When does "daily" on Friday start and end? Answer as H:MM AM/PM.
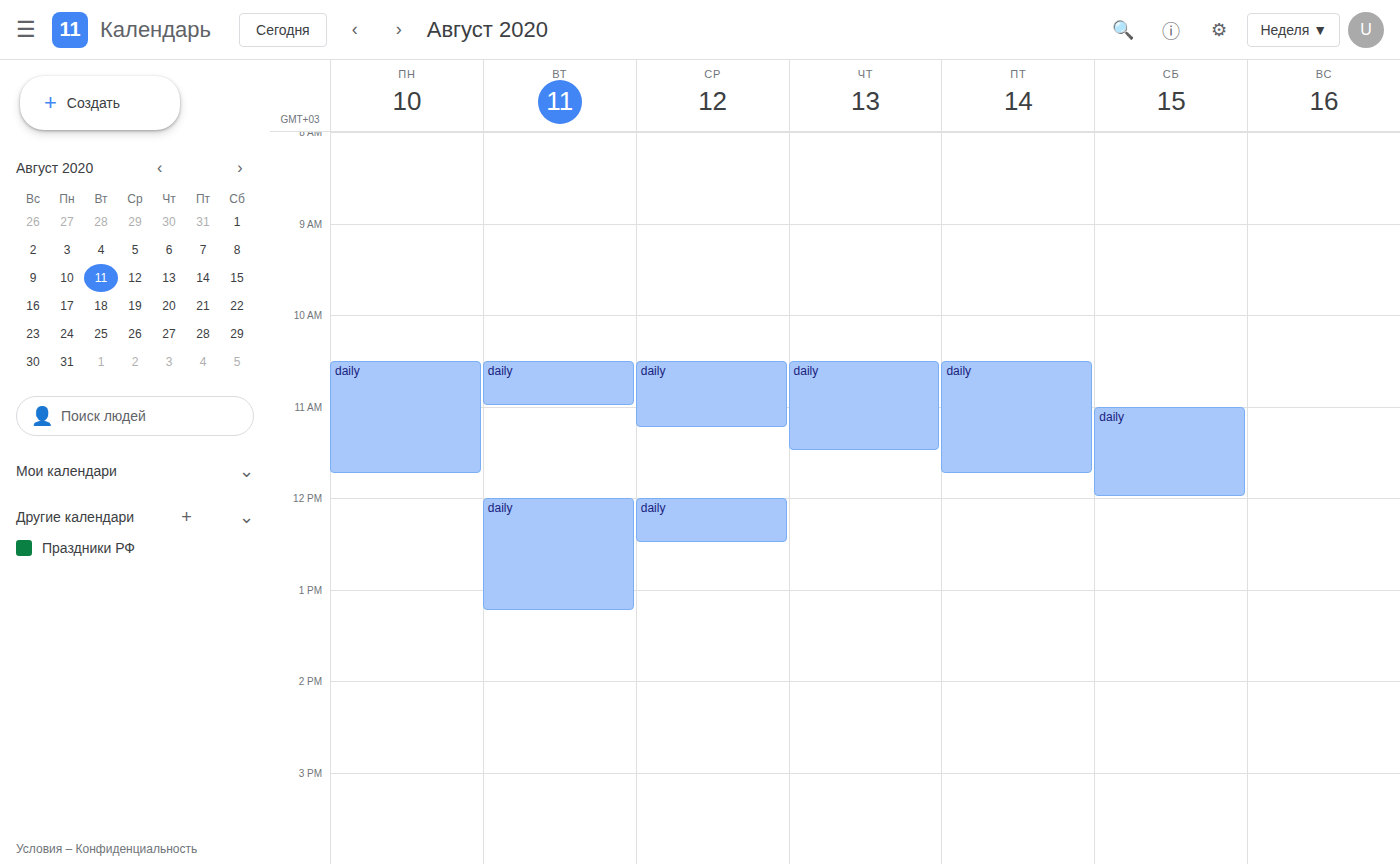
10:30 AM to 11:45 AM